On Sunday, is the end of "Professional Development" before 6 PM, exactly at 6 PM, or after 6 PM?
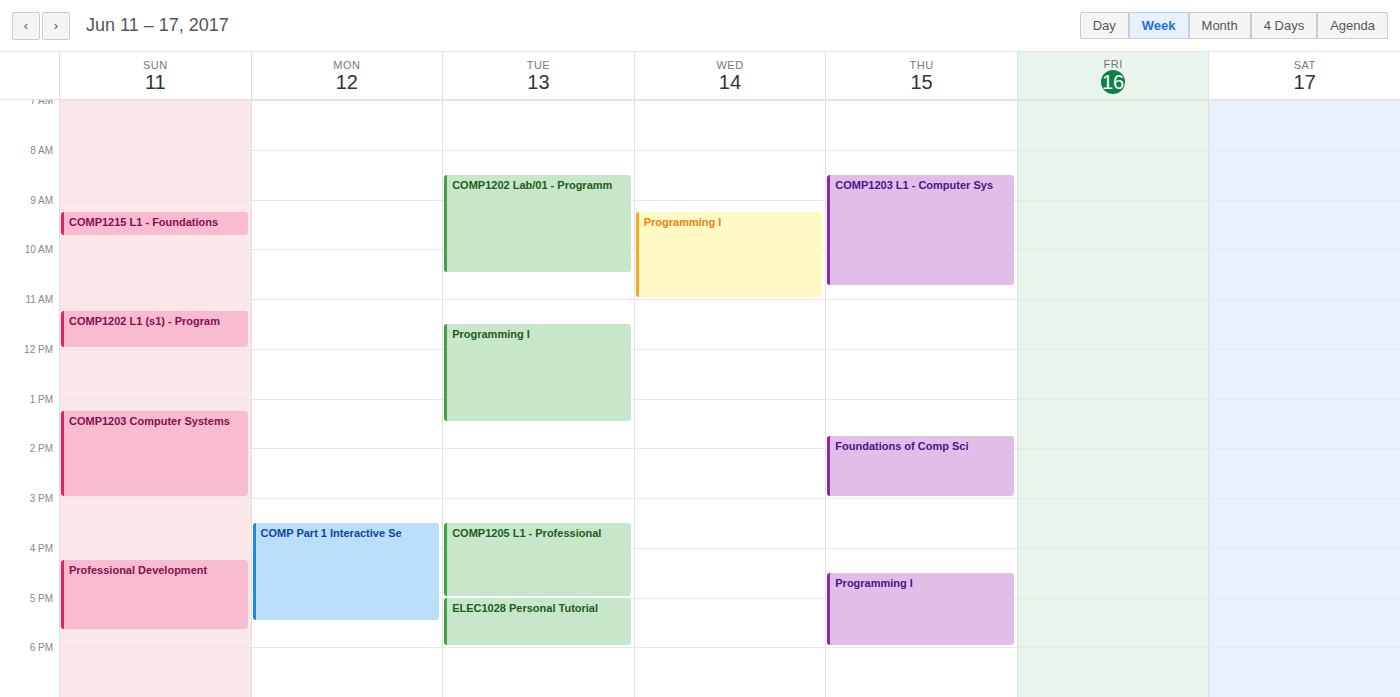
5:40 PM -- before 6 PM, 20 minutes above the 6 PM line.